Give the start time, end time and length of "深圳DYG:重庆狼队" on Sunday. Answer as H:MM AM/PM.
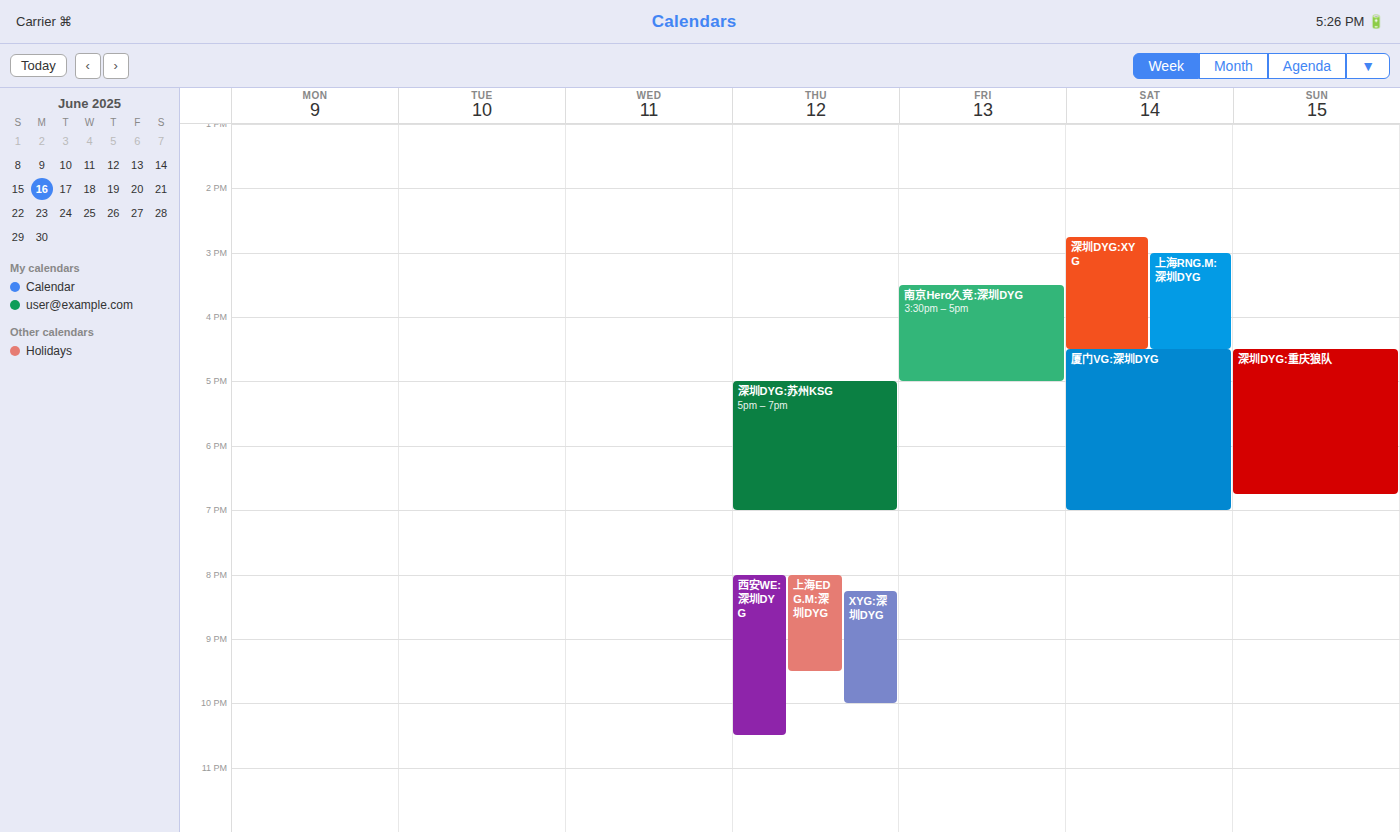
4:30 PM to 6:45 PM, 2 hours 15 minutes